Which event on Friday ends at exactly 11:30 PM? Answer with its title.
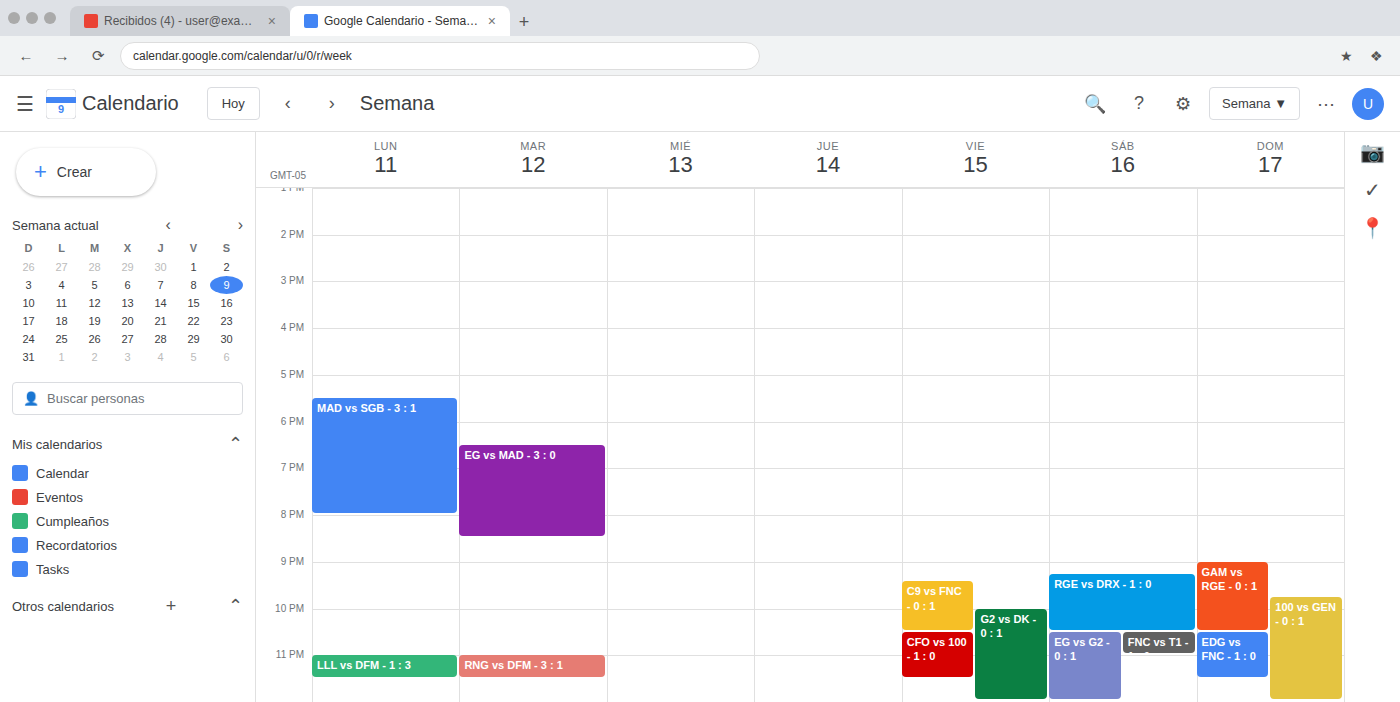
"CFO vs 100 - 1 : 0"